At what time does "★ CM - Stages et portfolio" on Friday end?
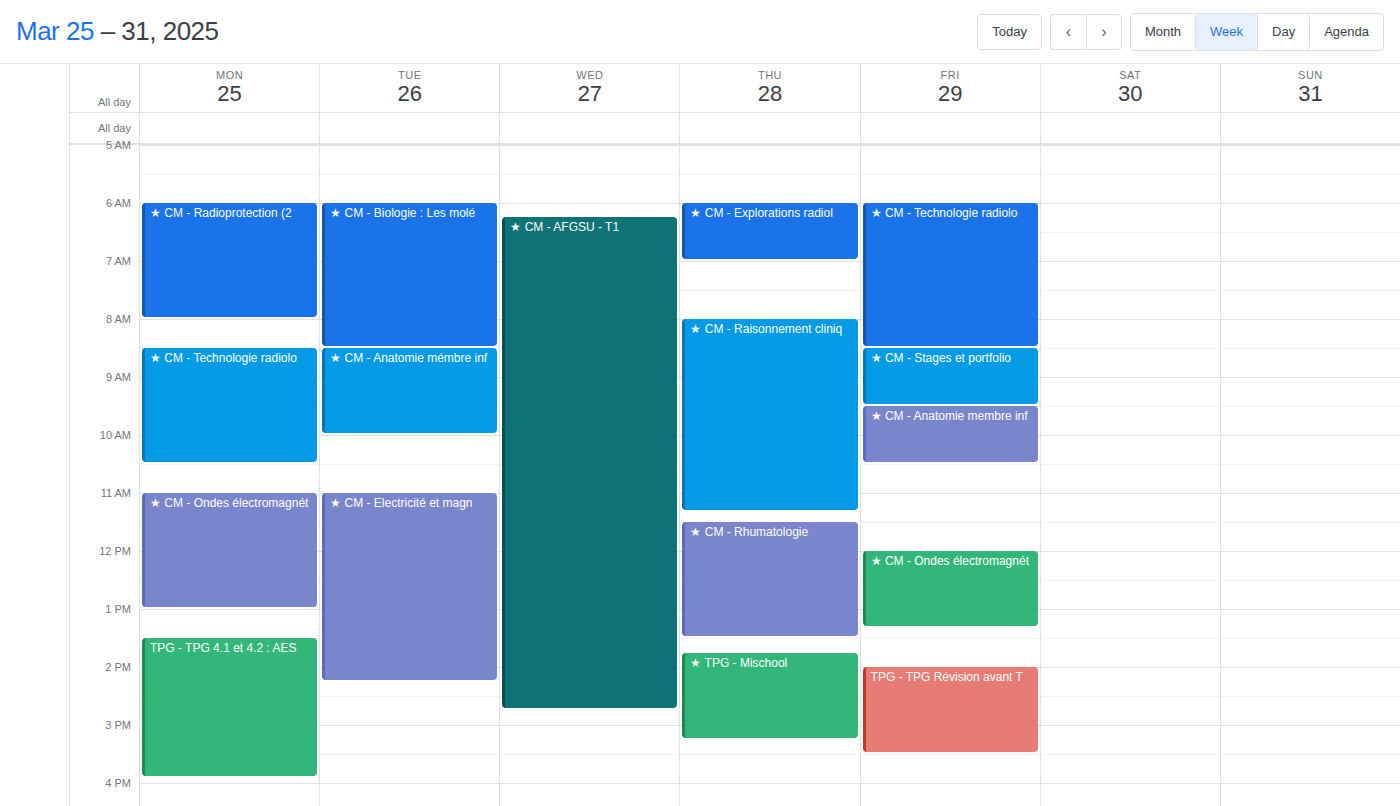
9:30 AM